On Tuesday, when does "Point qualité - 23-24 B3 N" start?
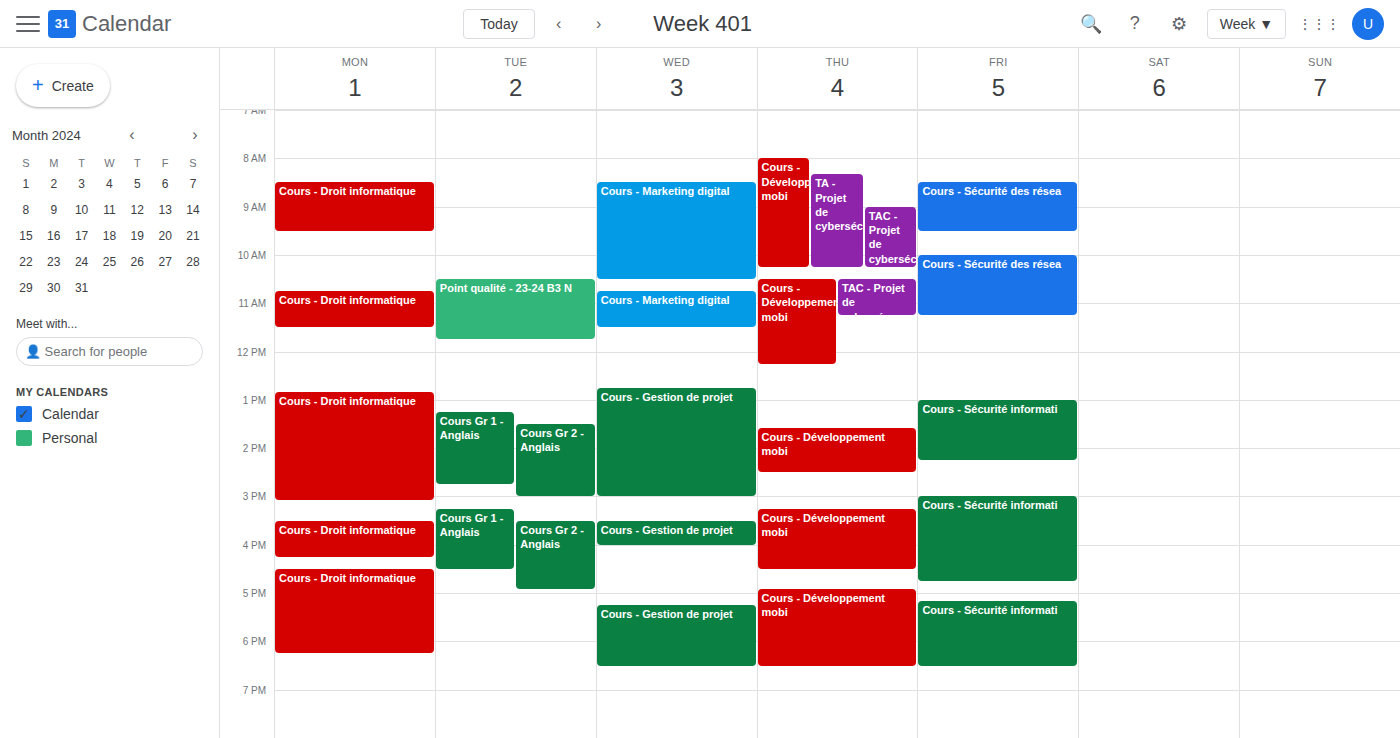
10:30